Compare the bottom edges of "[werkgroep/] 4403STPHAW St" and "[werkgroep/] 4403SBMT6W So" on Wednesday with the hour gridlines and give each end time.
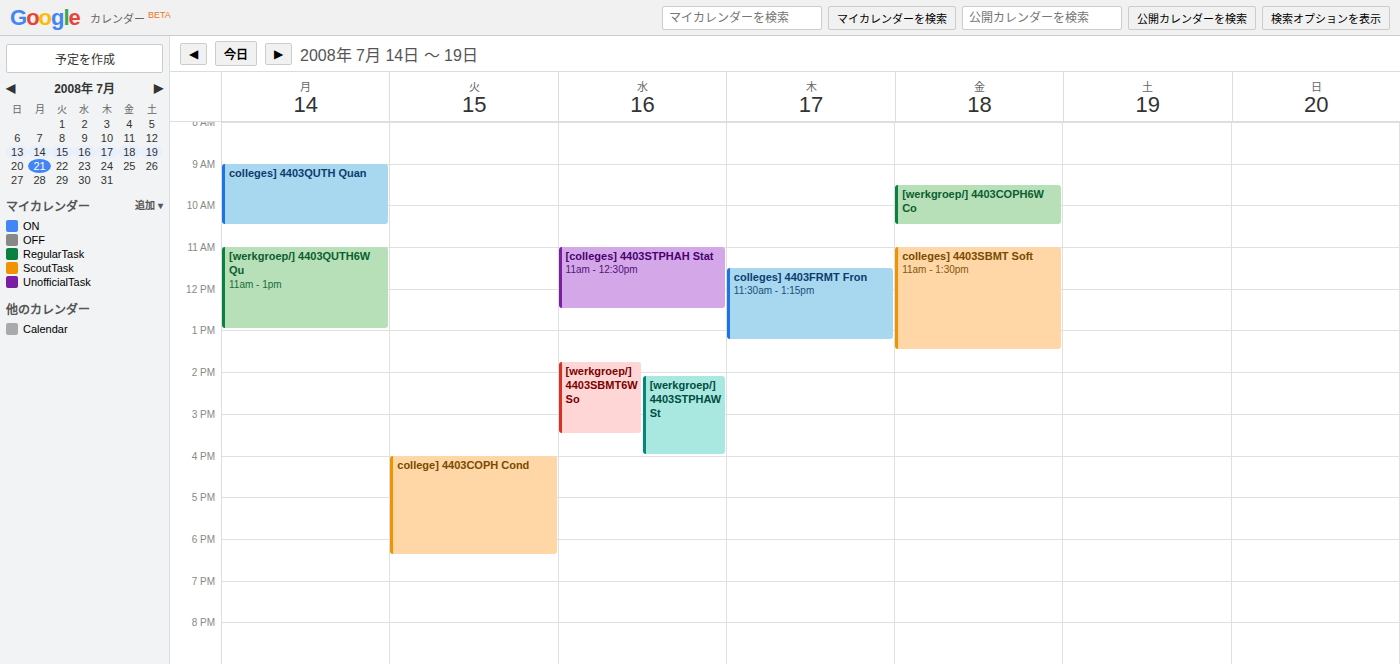
"[werkgroep/] 4403STPHAW St": 4:00 PM, exactly on the 4 PM line. "[werkgroep/] 4403SBMT6W So": 3:30 PM, halfway between the 3 PM and 4 PM lines.